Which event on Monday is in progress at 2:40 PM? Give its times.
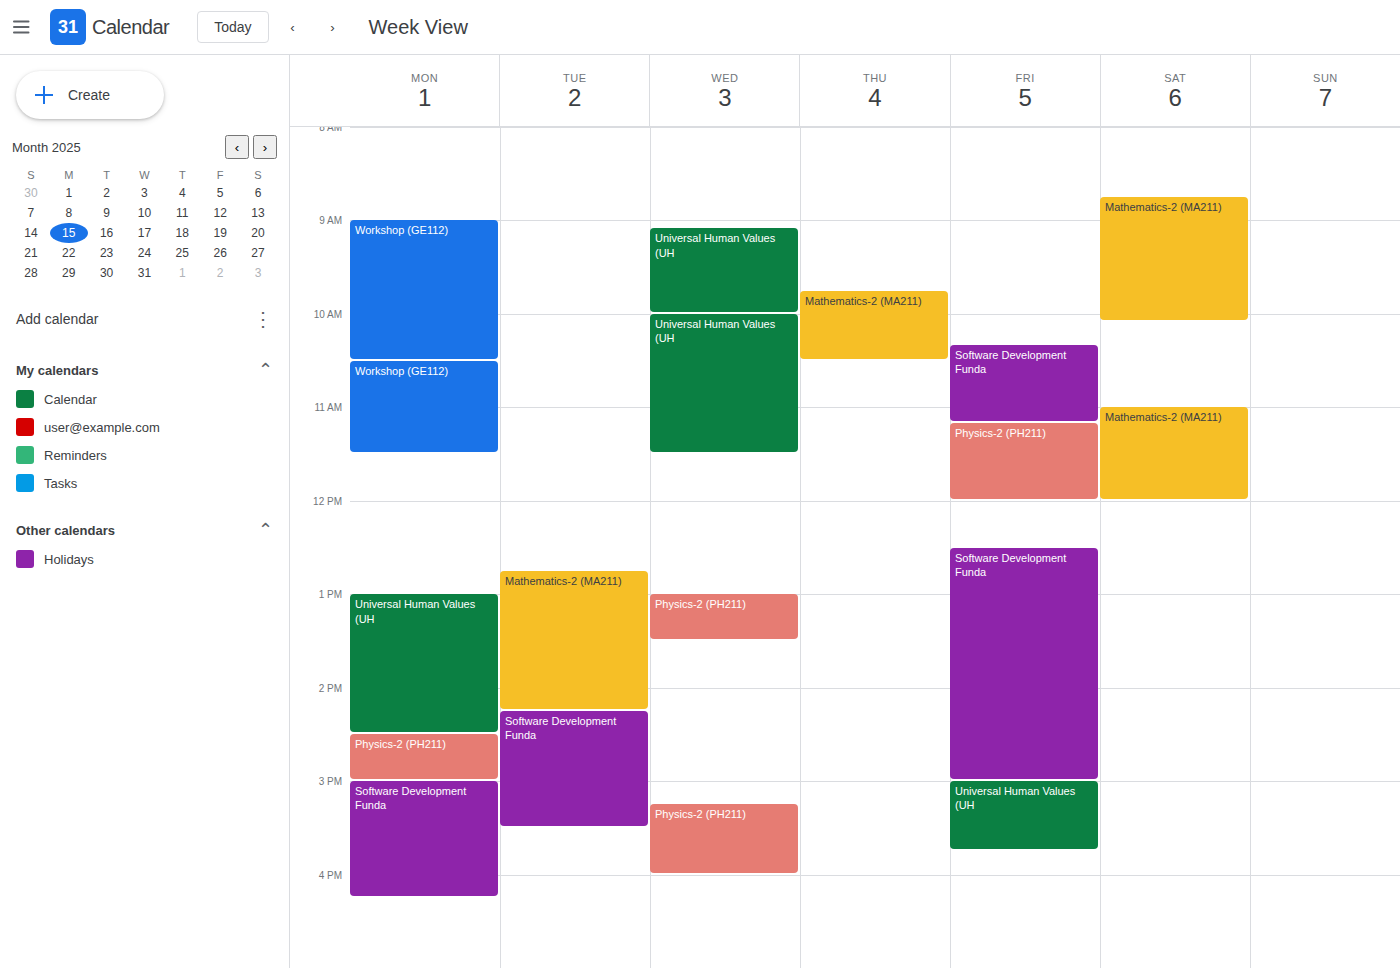
"Physics-2 (PH211)", 2:30 PM to 3:00 PM